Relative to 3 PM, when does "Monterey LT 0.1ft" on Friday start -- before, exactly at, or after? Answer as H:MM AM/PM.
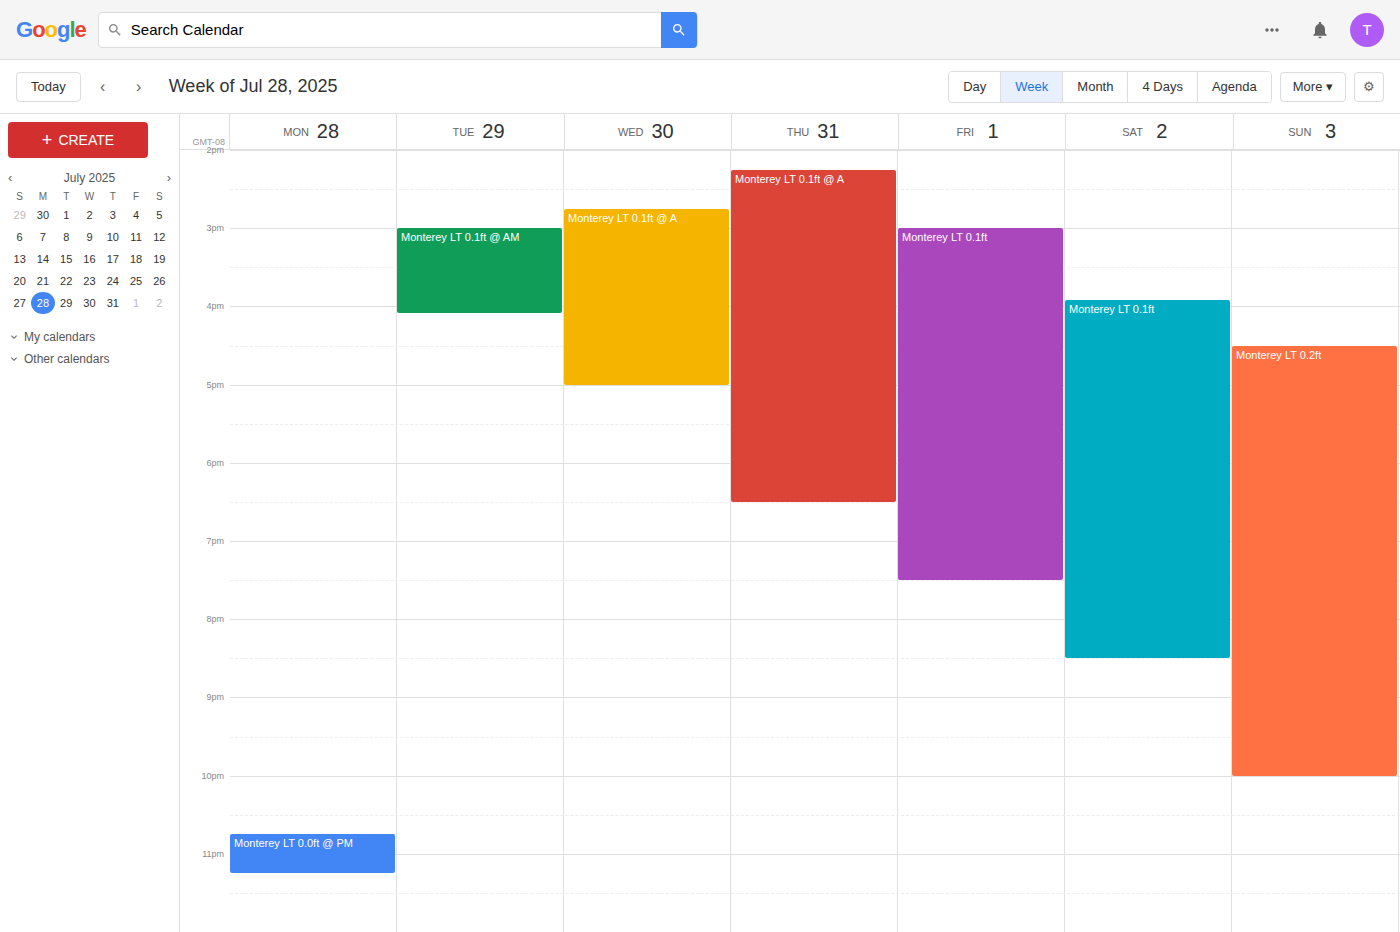
3:00 PM -- exactly at 3 PM, on the 3 PM line.